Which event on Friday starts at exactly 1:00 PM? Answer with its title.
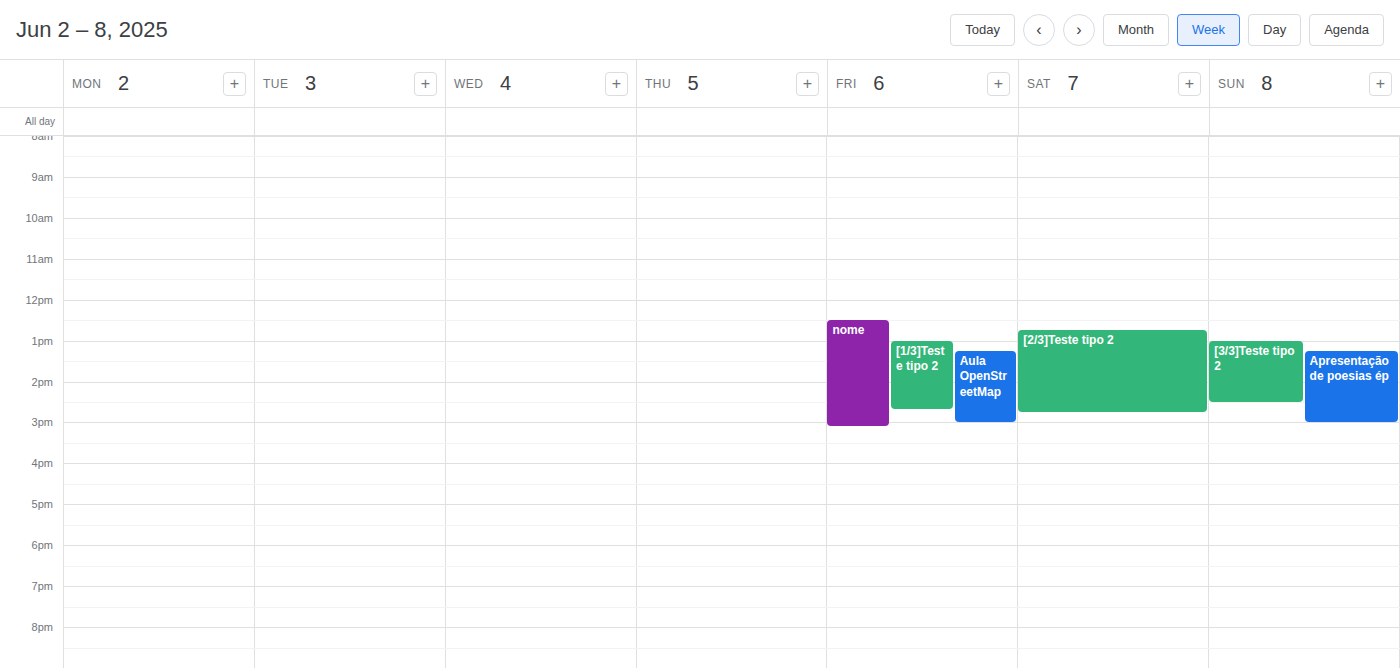
"[1/3]Teste tipo 2"